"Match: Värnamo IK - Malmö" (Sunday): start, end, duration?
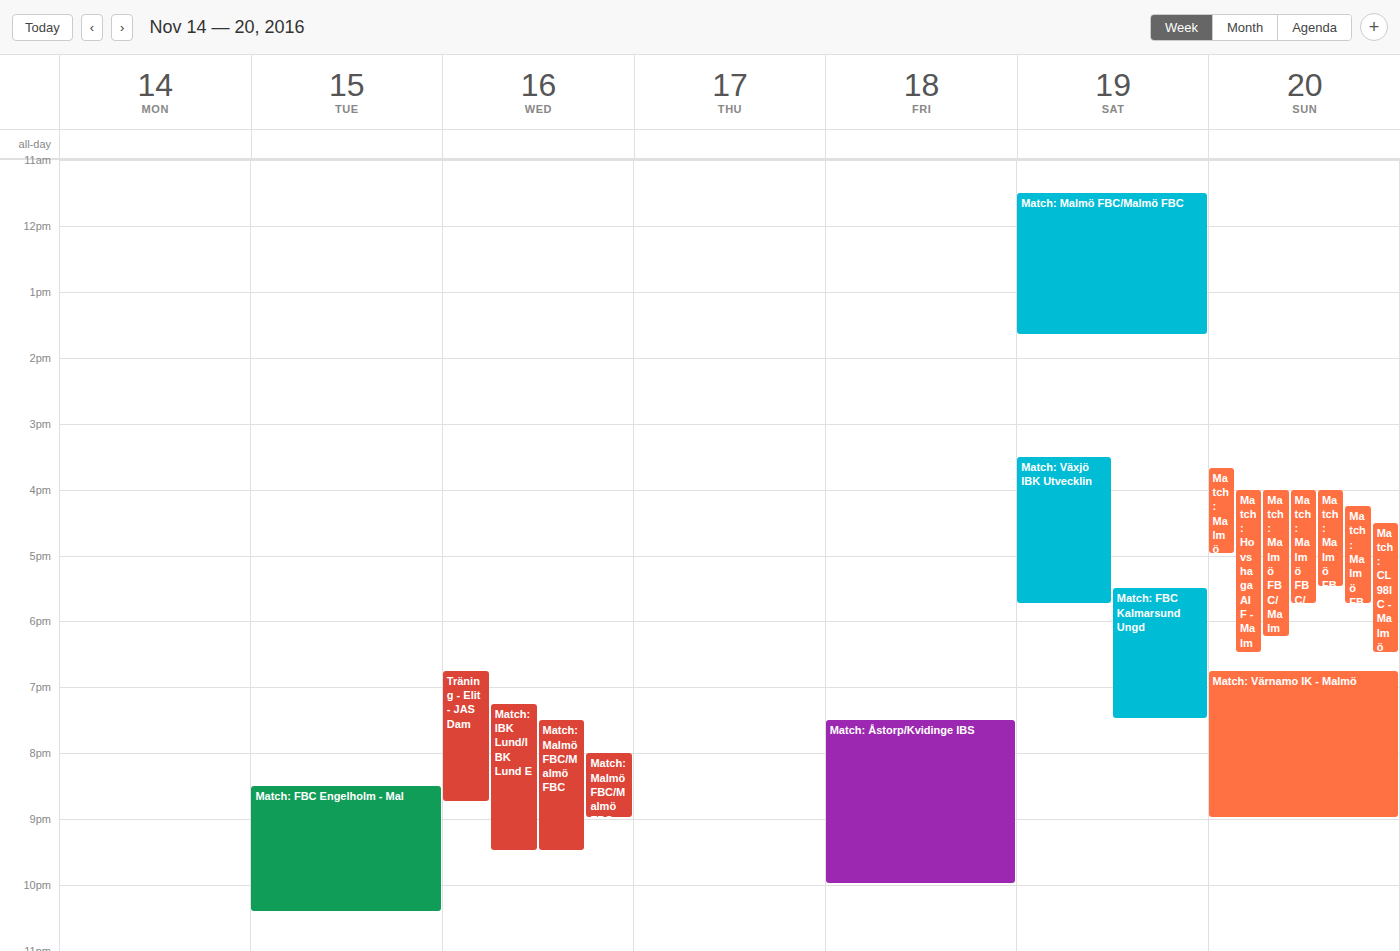
18:45 to 21:00, 2 hours 15 minutes